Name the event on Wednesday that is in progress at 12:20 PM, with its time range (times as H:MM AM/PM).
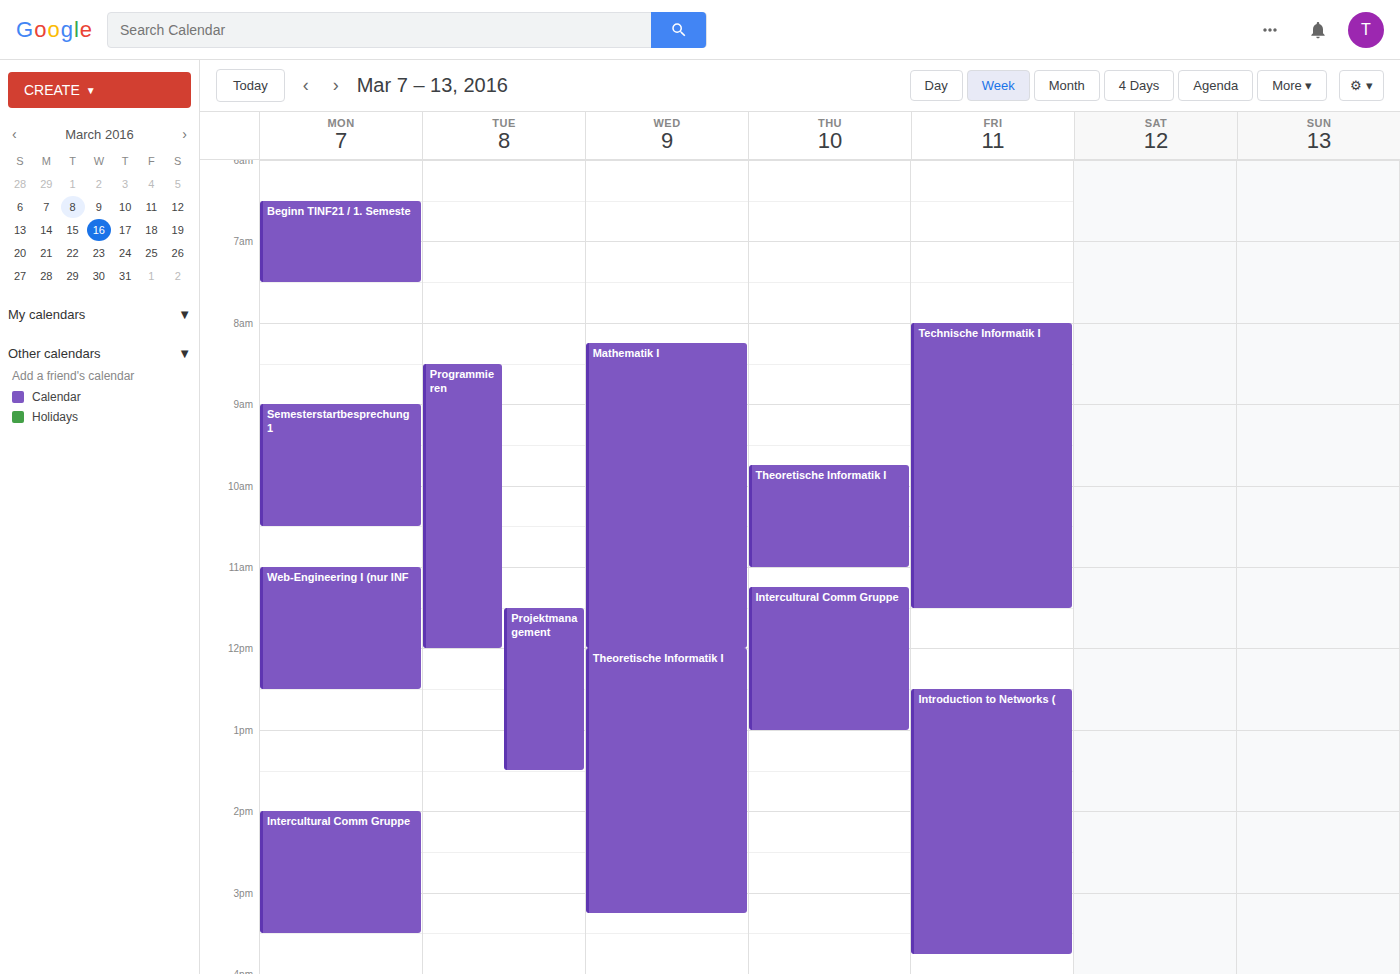
"Theoretische Informatik I", 12:00 PM to 3:15 PM